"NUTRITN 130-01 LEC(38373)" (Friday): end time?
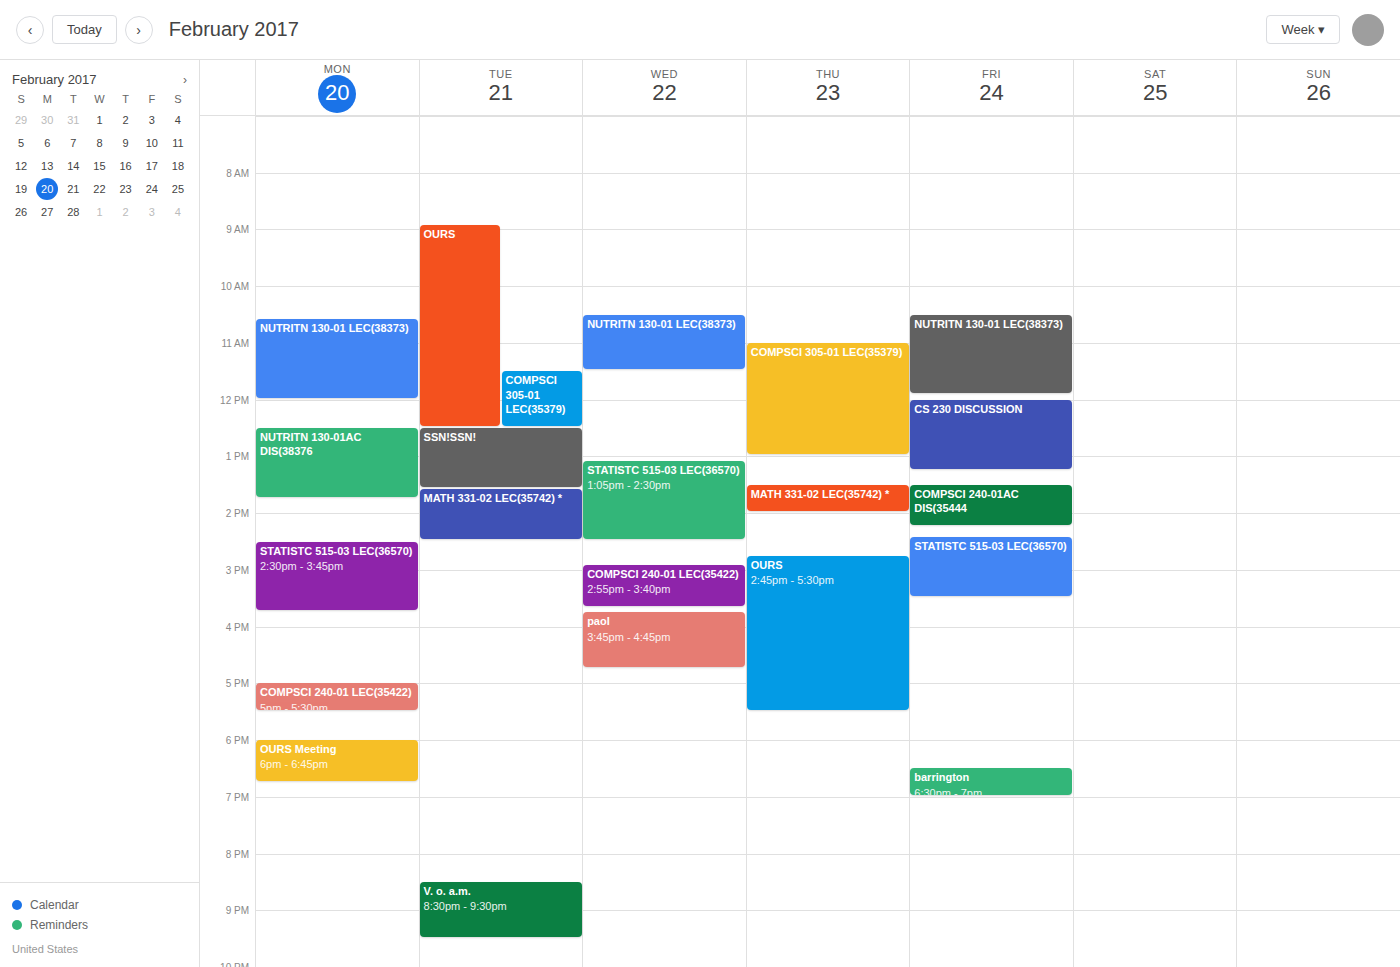
11:55 AM